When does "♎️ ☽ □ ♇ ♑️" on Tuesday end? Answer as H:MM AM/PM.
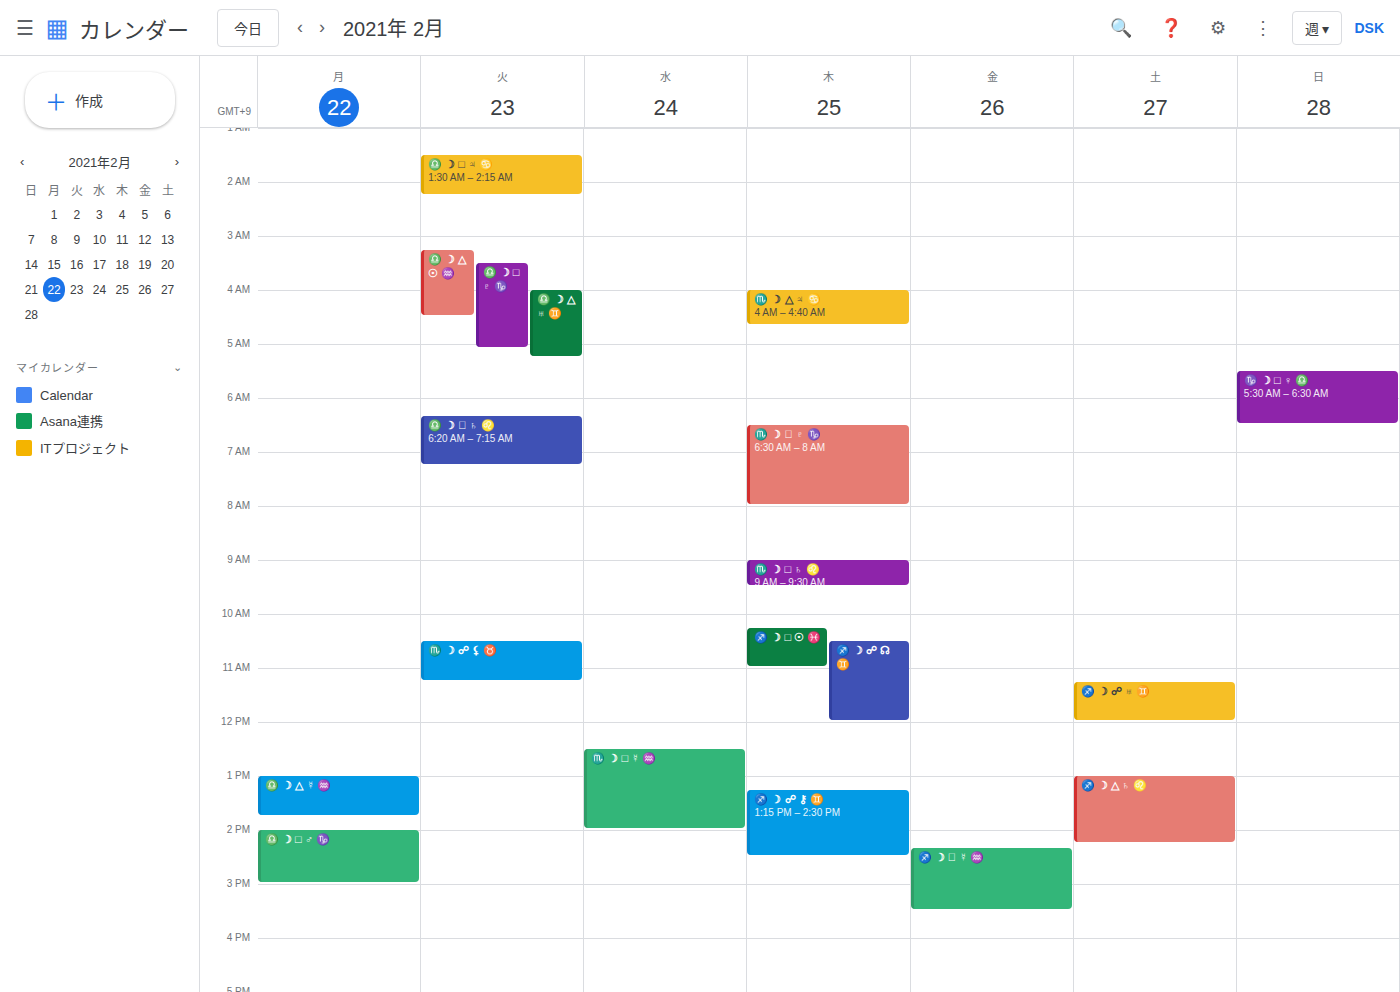
5:05 AM